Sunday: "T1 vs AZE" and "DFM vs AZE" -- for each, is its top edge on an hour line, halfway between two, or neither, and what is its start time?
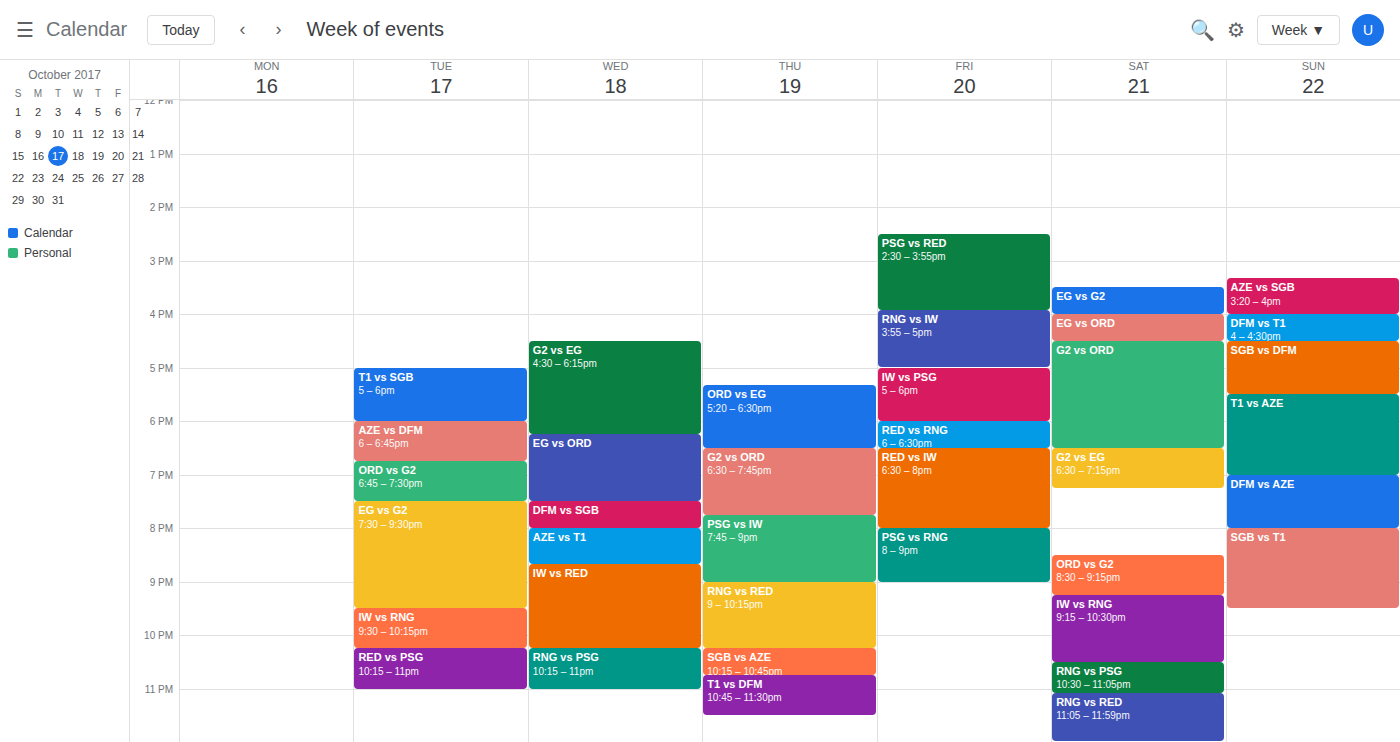
"T1 vs AZE": 5:30 PM, halfway between the 5 PM and 6 PM lines. "DFM vs AZE": 7:00 PM, exactly on the 7 PM line.